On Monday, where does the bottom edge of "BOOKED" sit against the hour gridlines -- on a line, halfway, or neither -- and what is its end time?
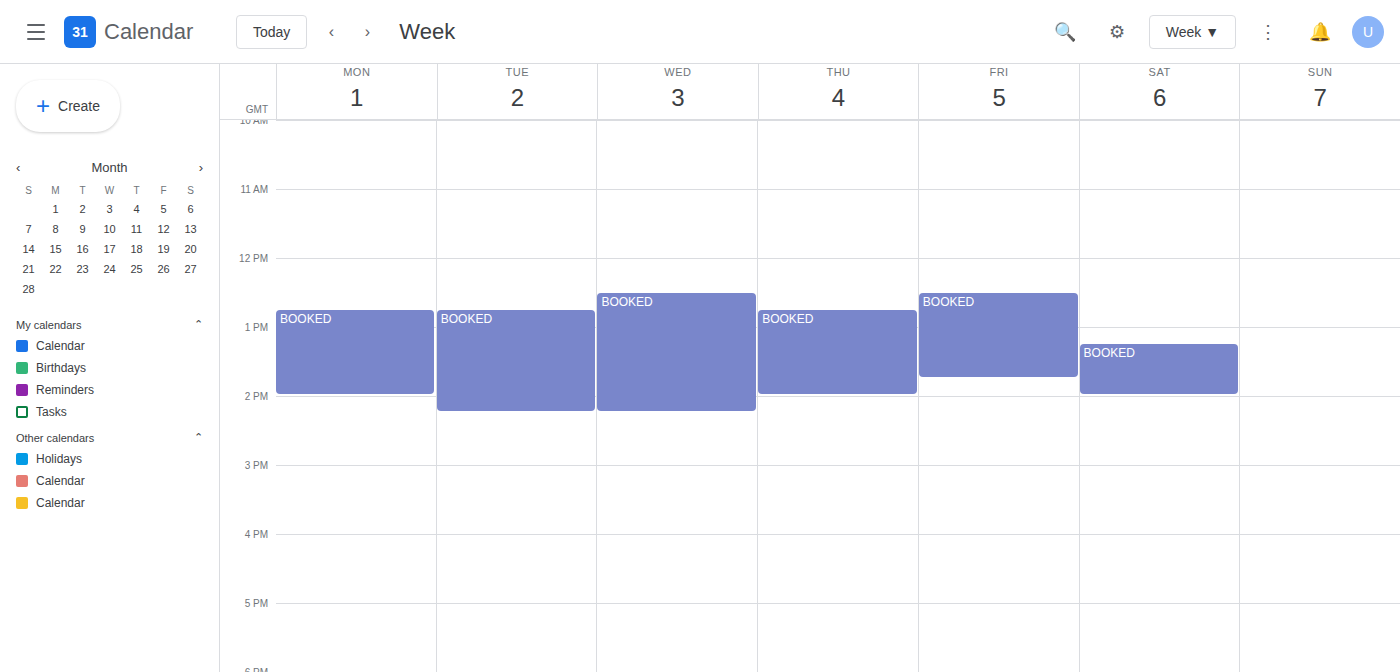
2:00 PM -- exactly on the 2 PM line.